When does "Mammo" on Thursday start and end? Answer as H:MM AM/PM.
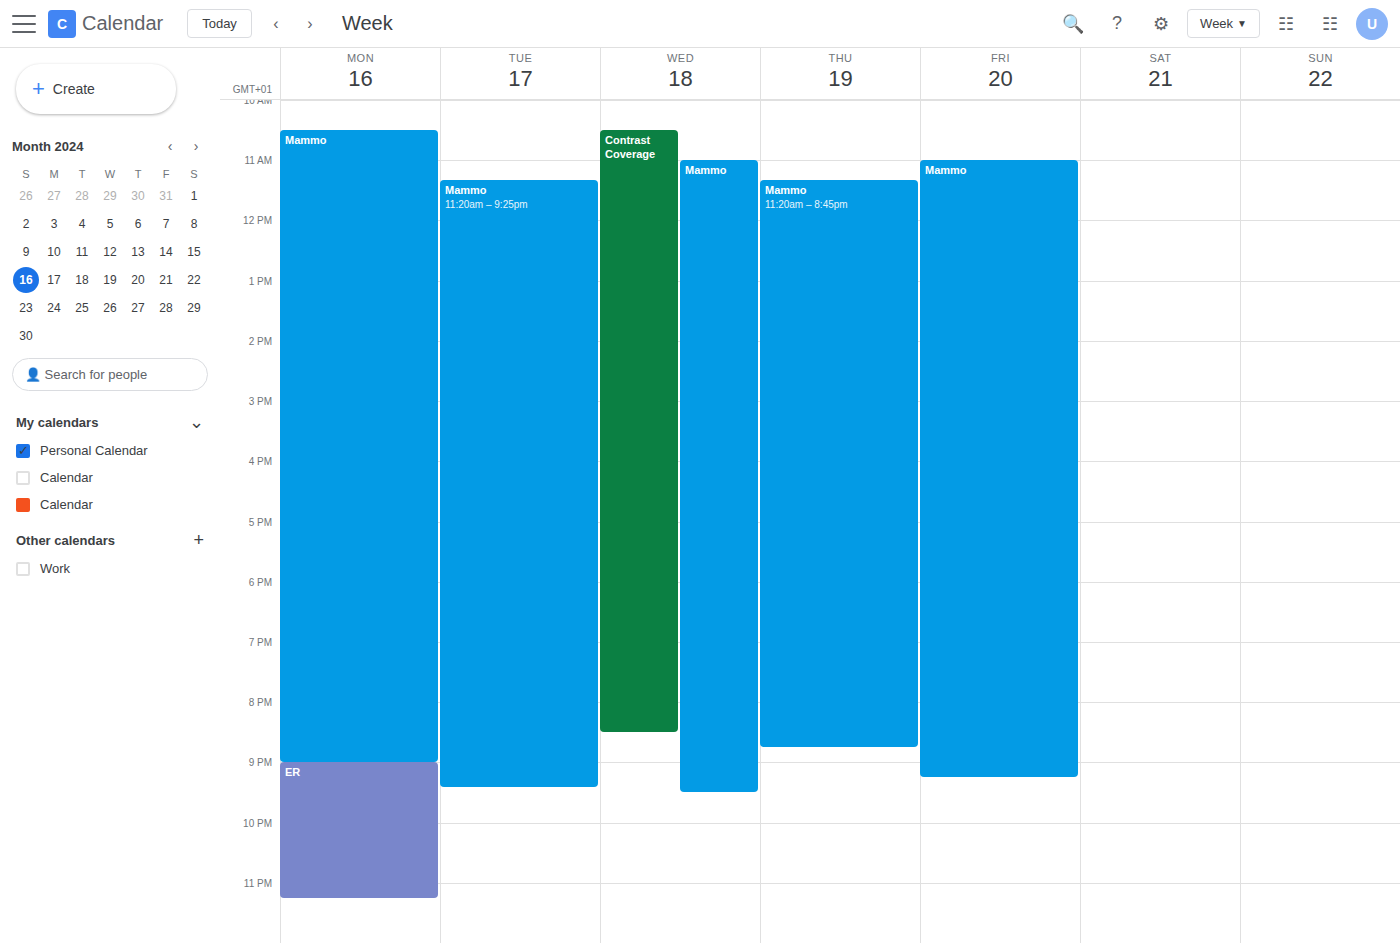
11:20 AM to 8:45 PM